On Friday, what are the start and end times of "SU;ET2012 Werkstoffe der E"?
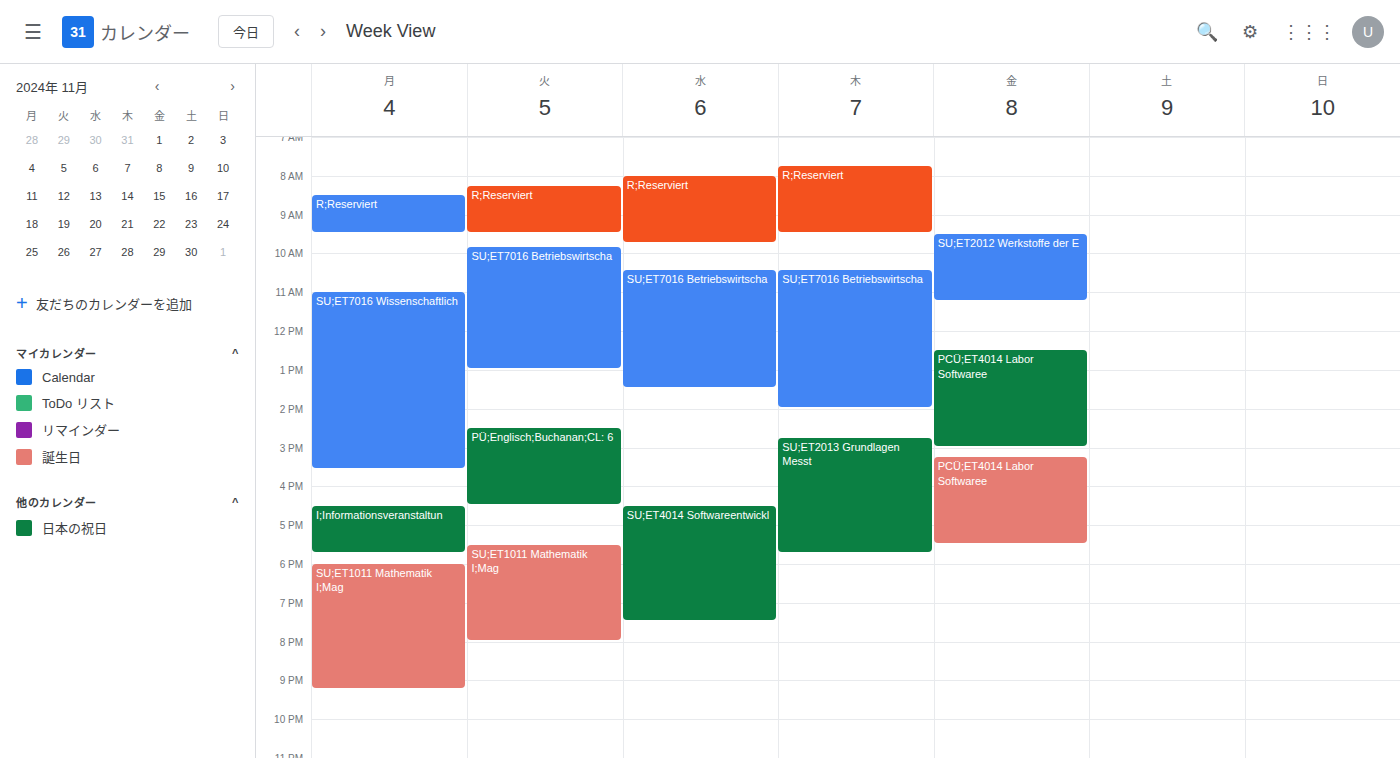
9:30 AM to 11:15 AM